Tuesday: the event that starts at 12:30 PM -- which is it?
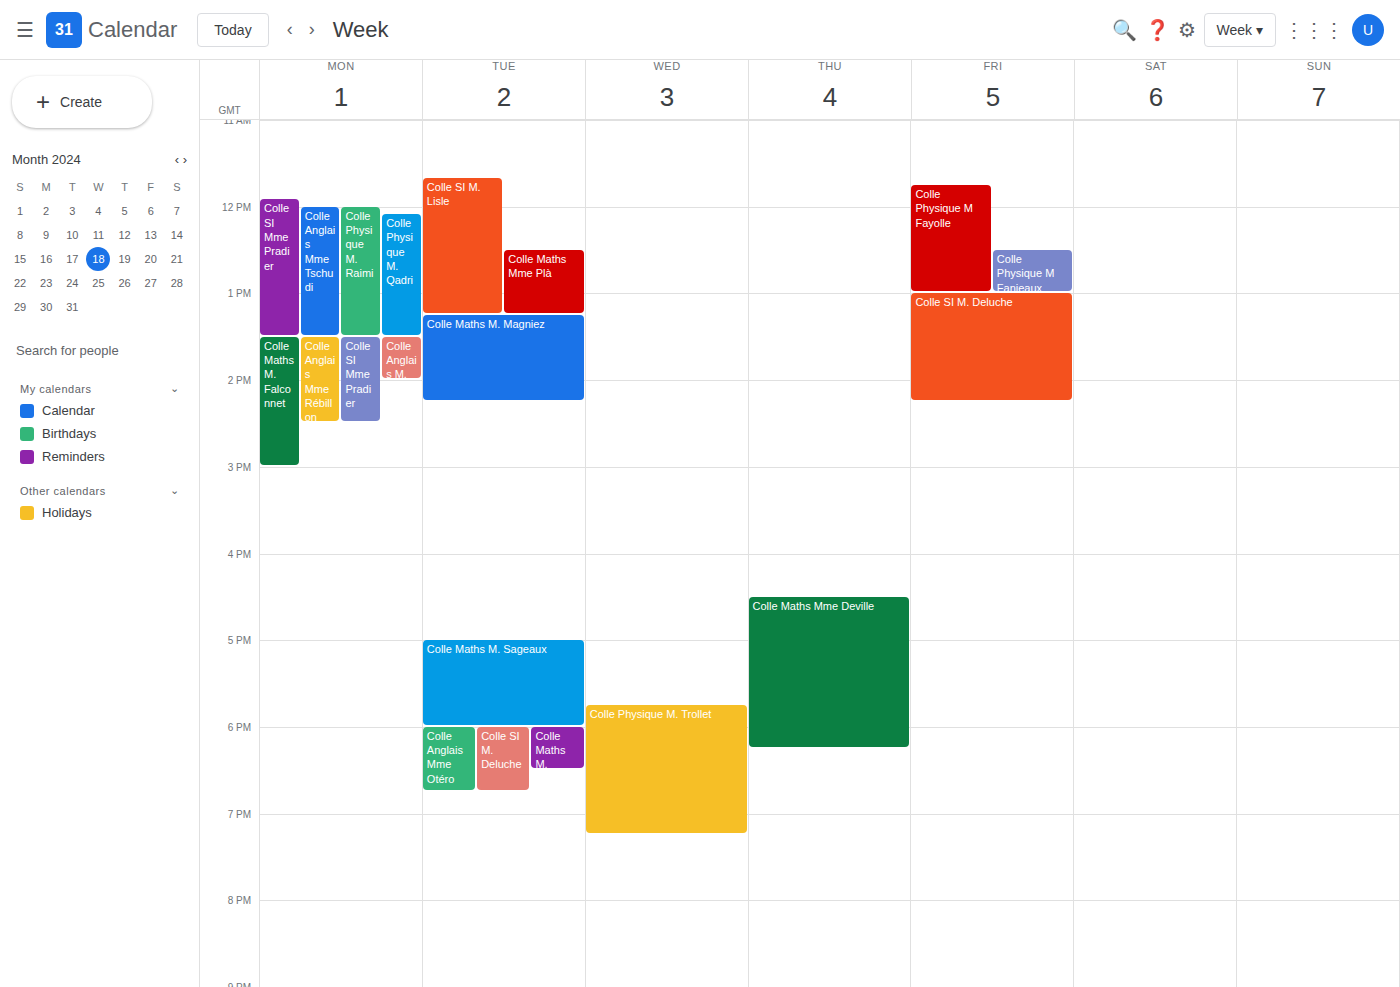
"Colle Maths Mme Plà"